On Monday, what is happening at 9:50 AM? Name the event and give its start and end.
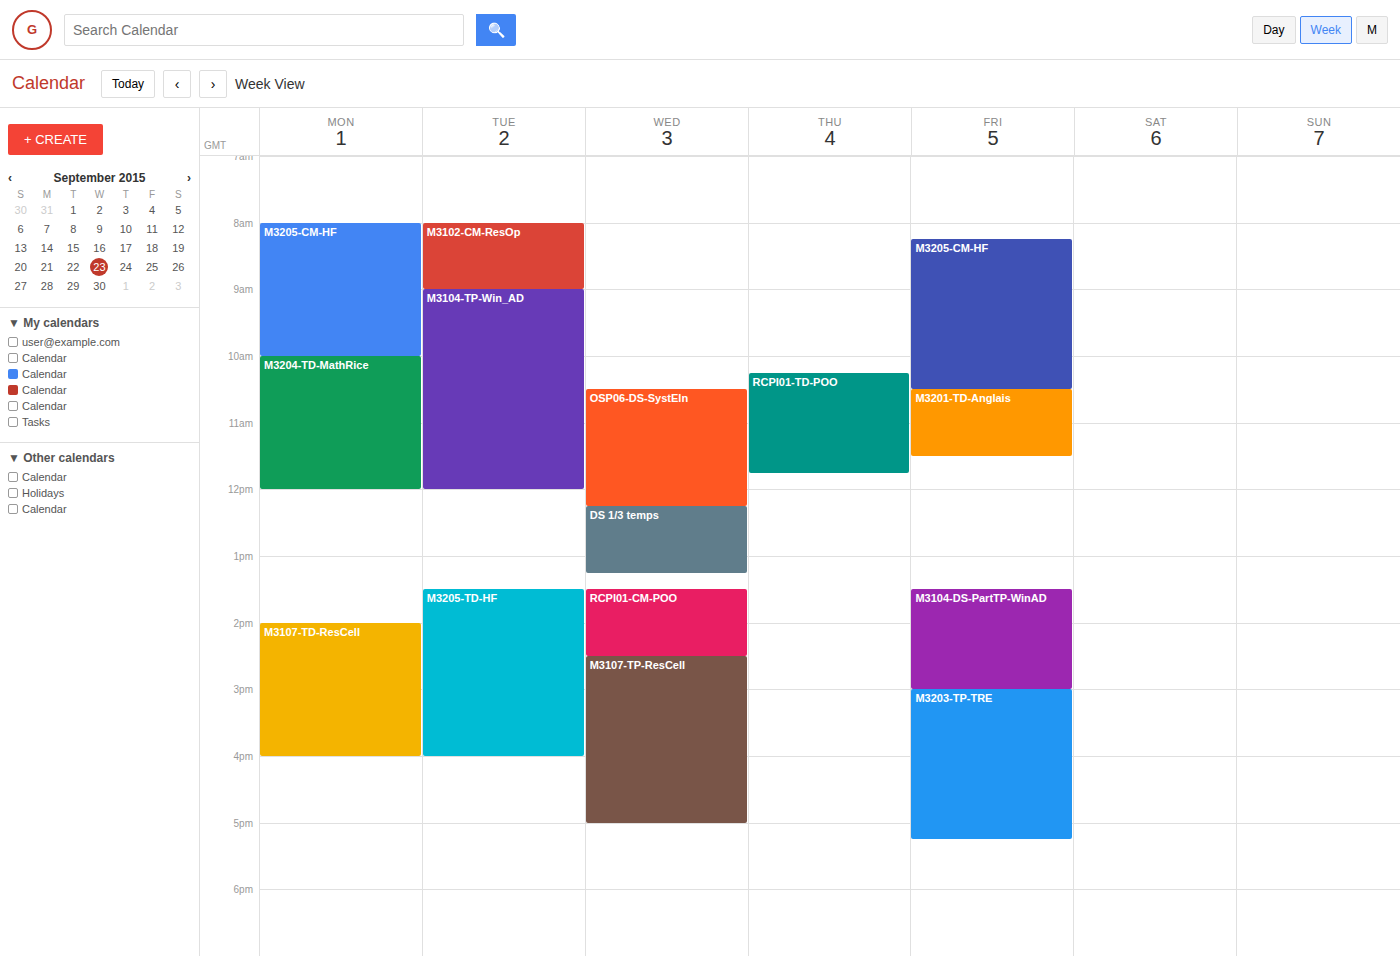
"M3205-CM-HF", 8:00 AM to 10:00 AM